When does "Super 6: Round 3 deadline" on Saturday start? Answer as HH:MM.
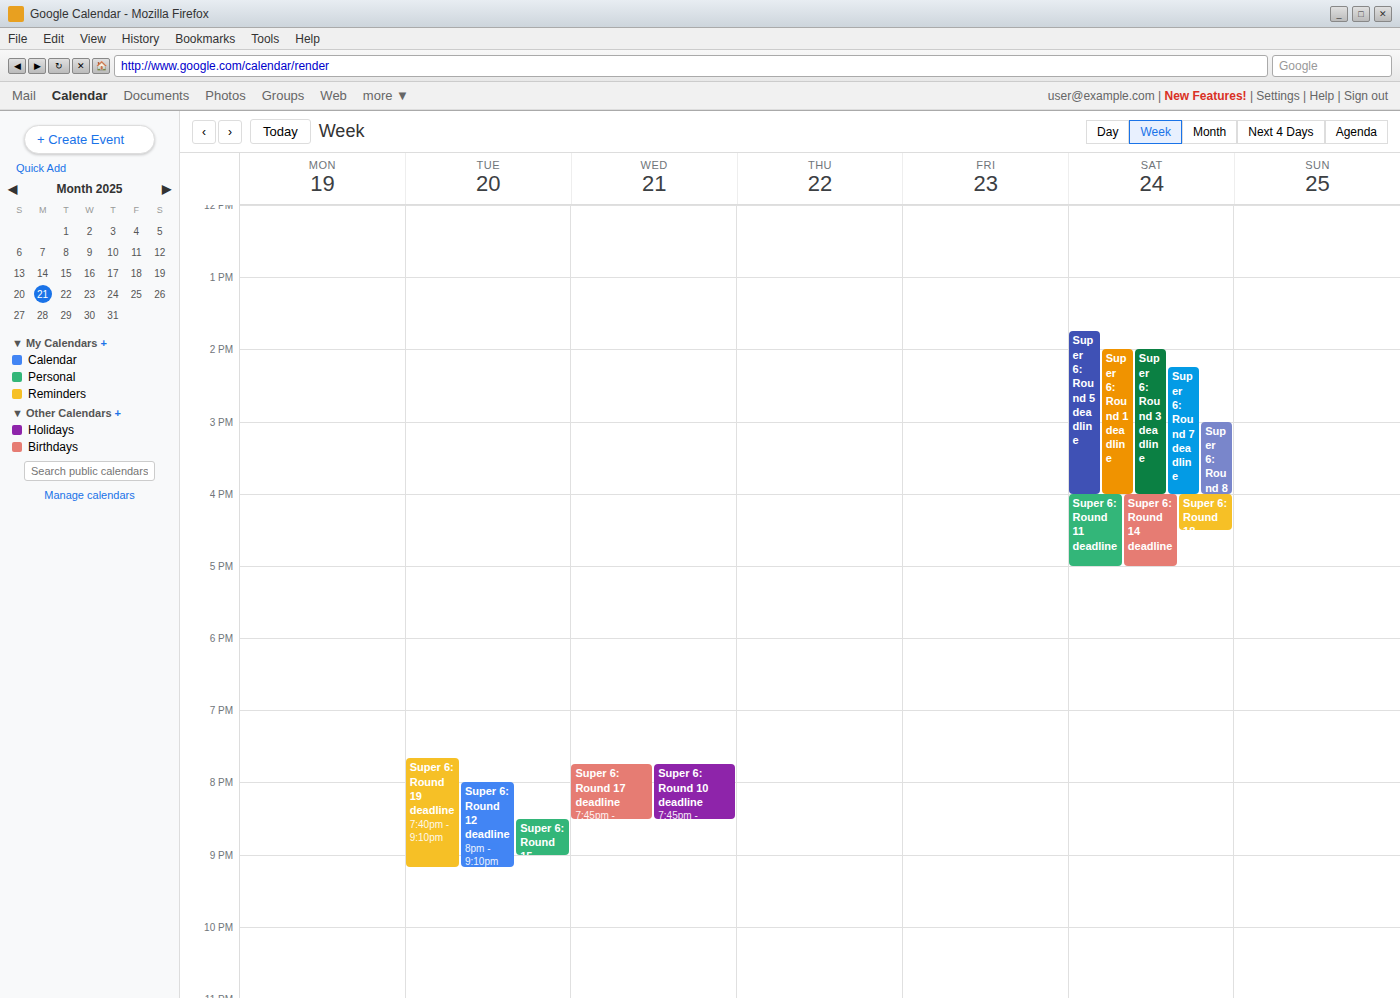
14:00